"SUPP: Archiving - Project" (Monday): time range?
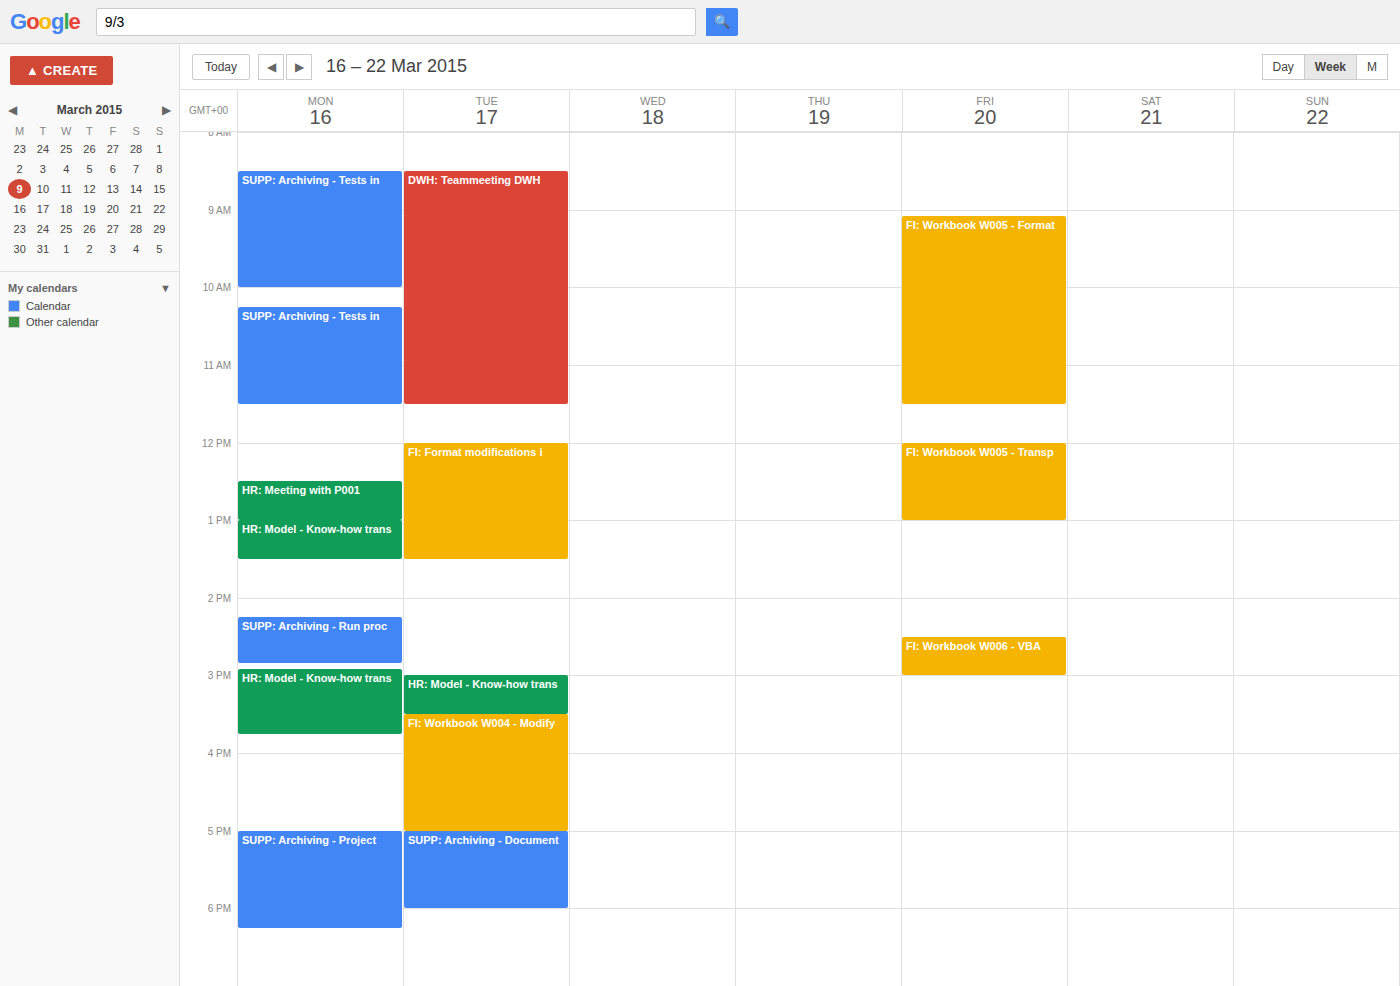
5:00 PM to 6:15 PM